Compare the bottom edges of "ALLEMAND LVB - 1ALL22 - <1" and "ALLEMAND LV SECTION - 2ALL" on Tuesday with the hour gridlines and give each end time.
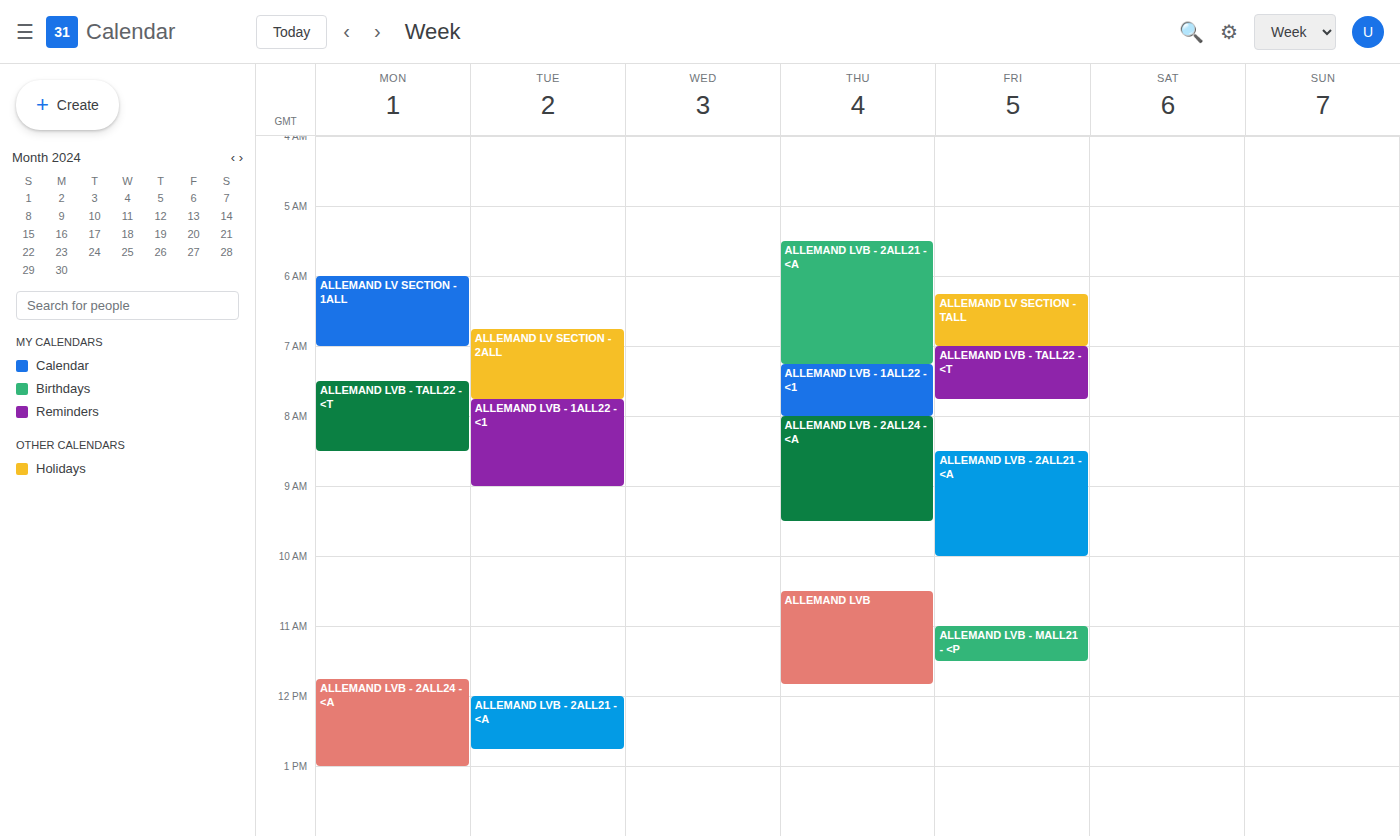
"ALLEMAND LVB - 1ALL22 - <1": 9:00 AM, exactly on the 9 AM line. "ALLEMAND LV SECTION - 2ALL": 7:45 AM, neither: three quarters of the way from the 7 AM line to the 8 AM line.